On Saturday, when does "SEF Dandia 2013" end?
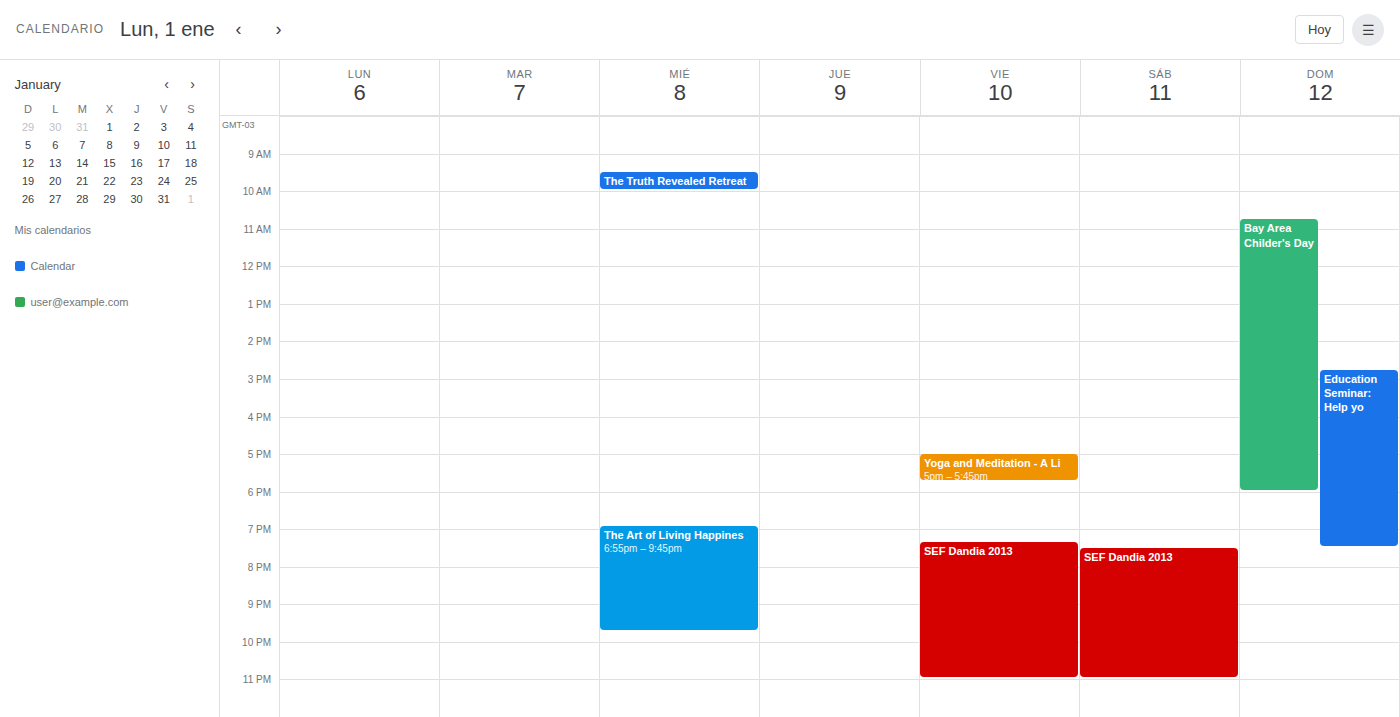
11:00 PM